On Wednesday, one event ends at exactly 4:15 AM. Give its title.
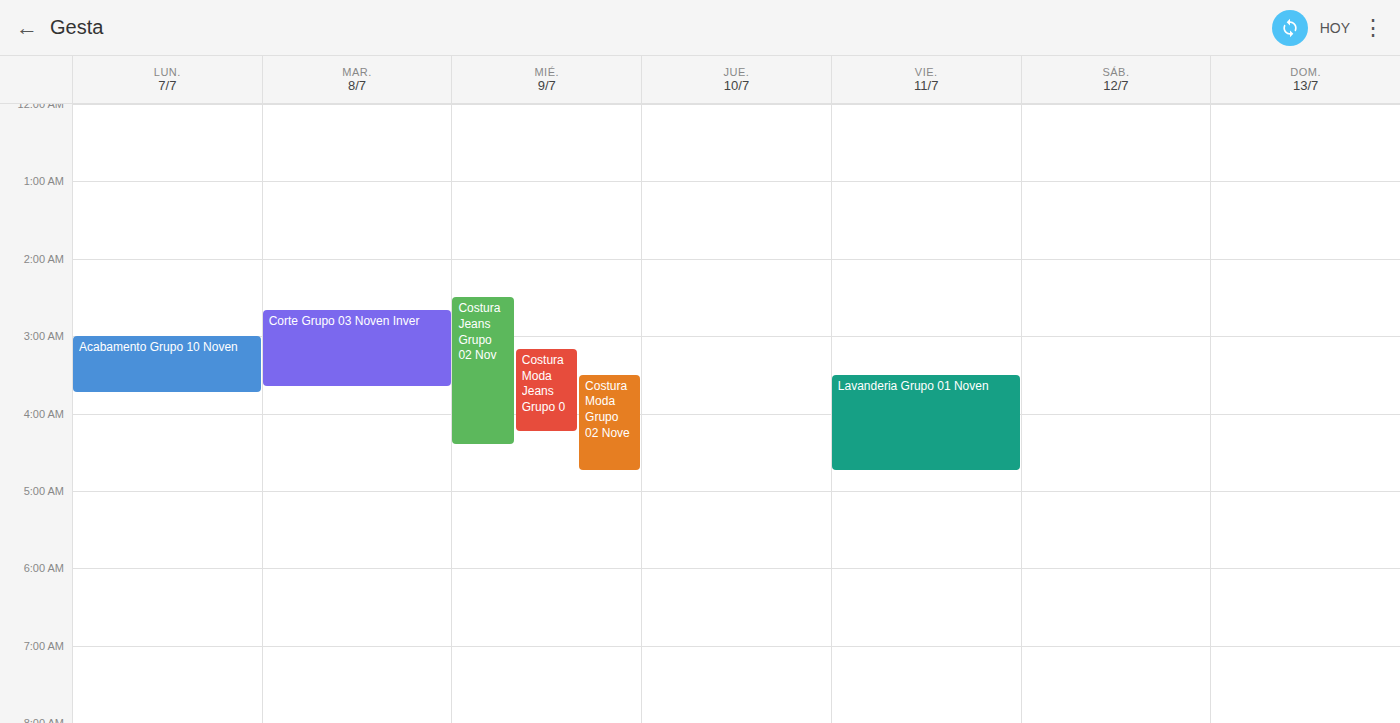
"Costura Moda Jeans Grupo 0"